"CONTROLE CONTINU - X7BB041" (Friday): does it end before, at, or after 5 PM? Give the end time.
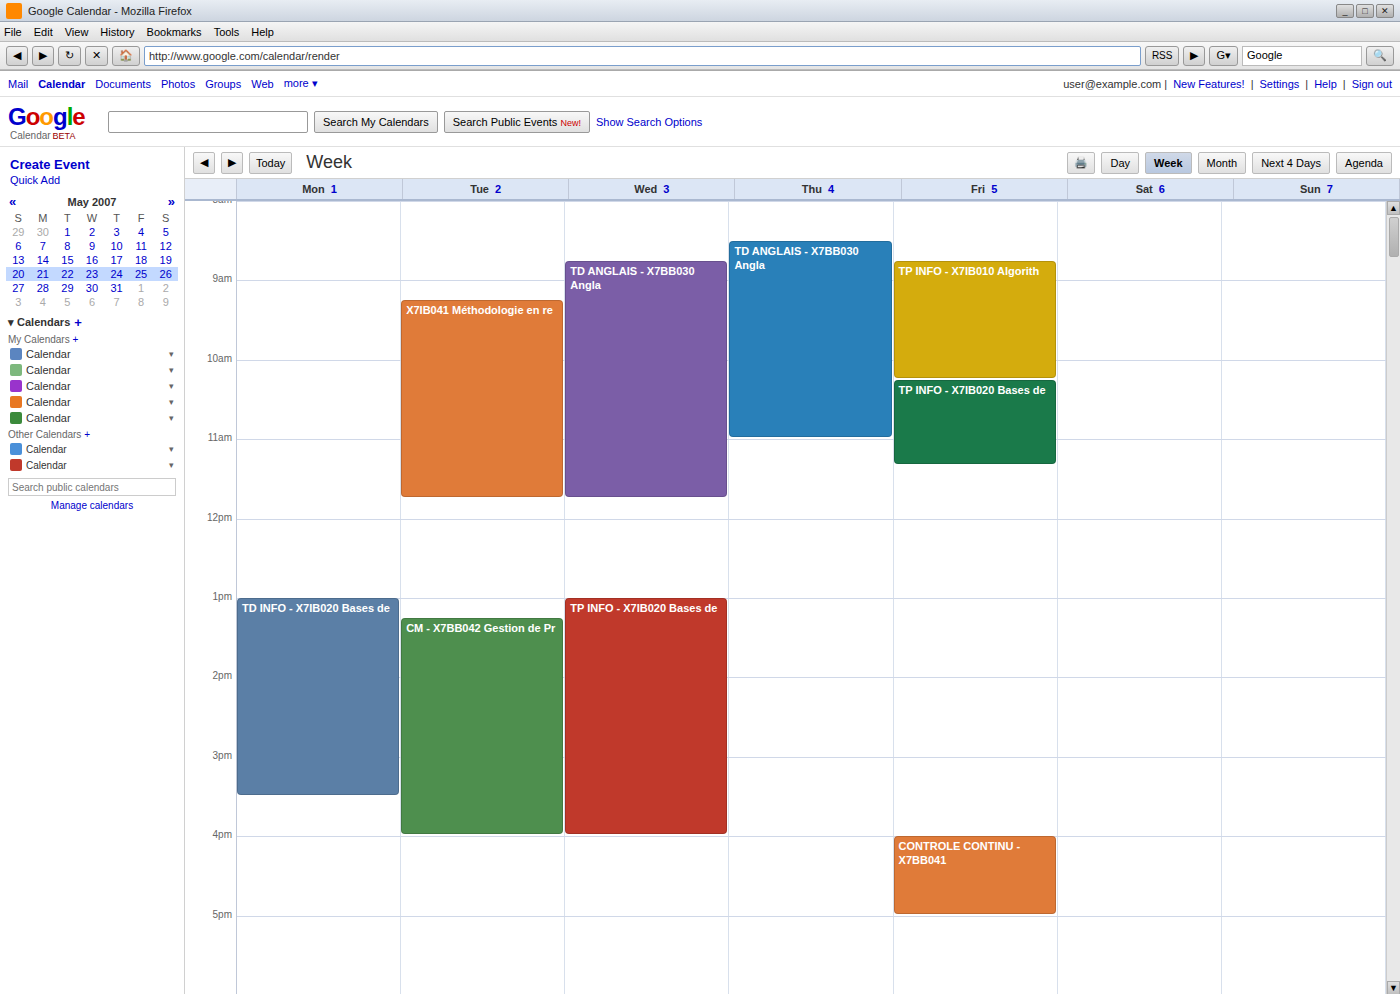
5:00 PM -- exactly at 5 PM, on the 5 PM line.